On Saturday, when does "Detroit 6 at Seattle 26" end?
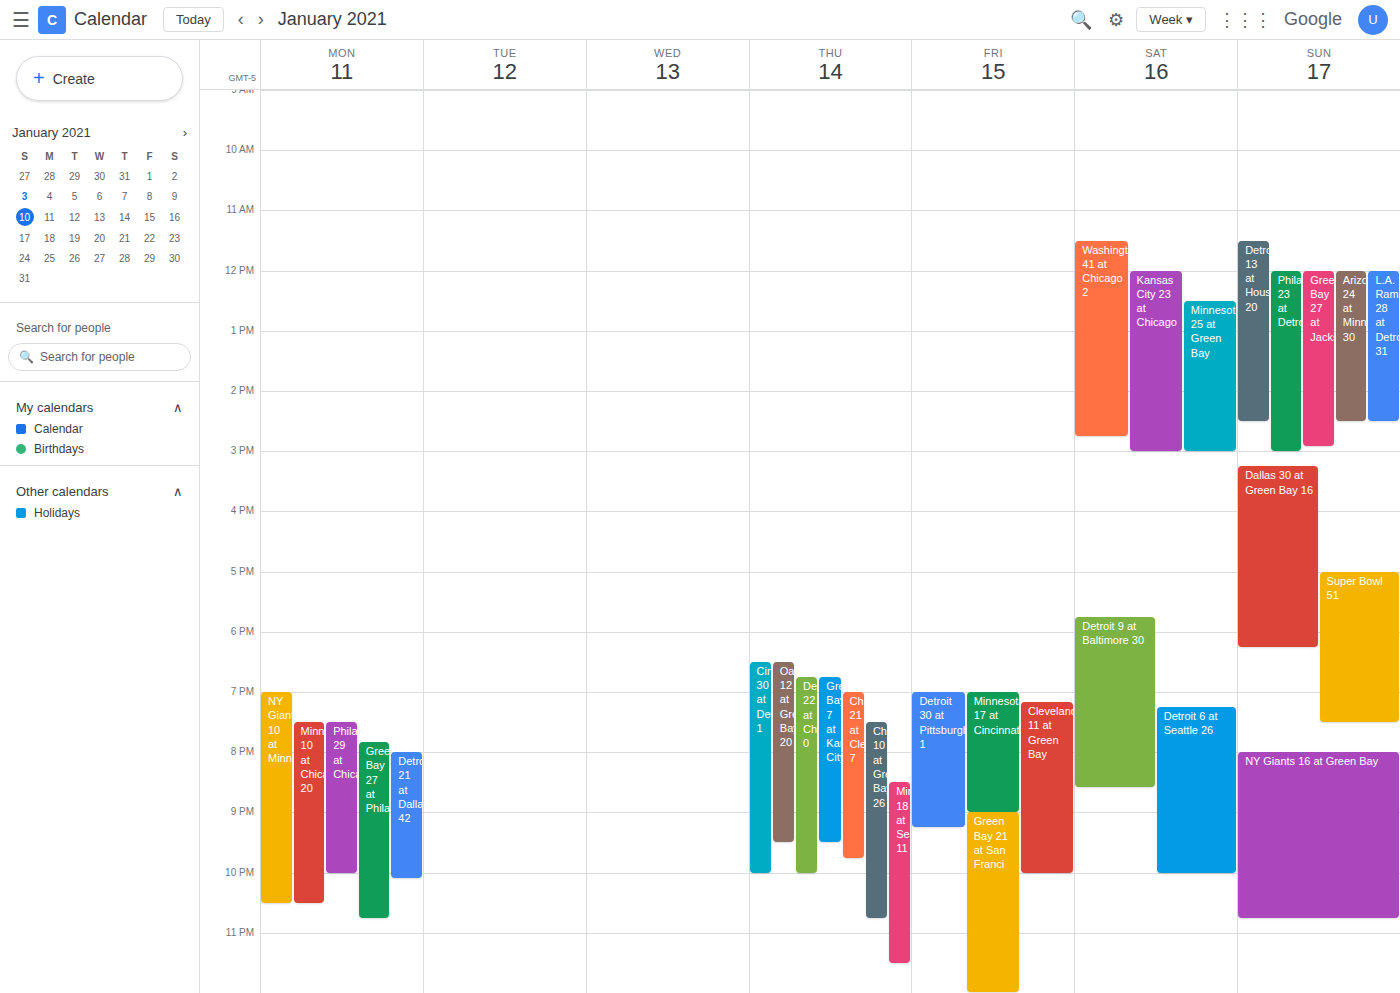
10:00 PM